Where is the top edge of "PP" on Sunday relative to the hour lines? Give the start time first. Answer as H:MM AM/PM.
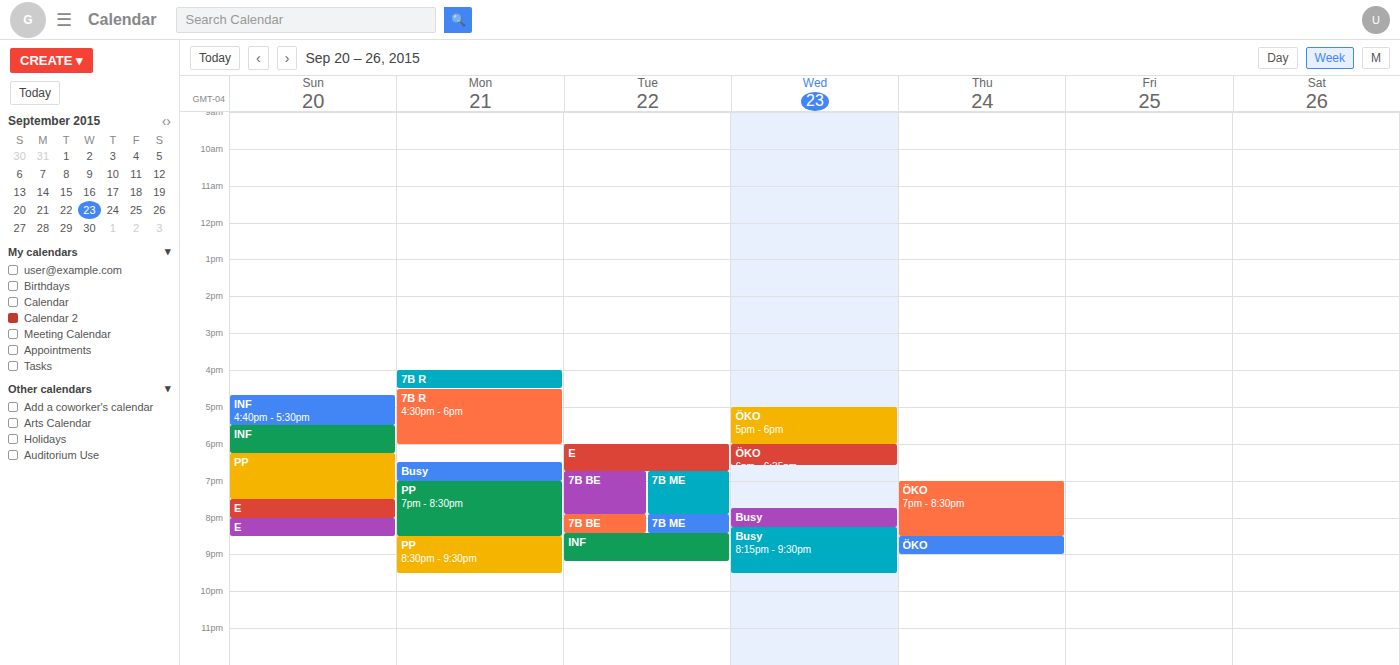
6:15 PM -- neither: a quarter of the way from the 6 PM line to the 7 PM line.